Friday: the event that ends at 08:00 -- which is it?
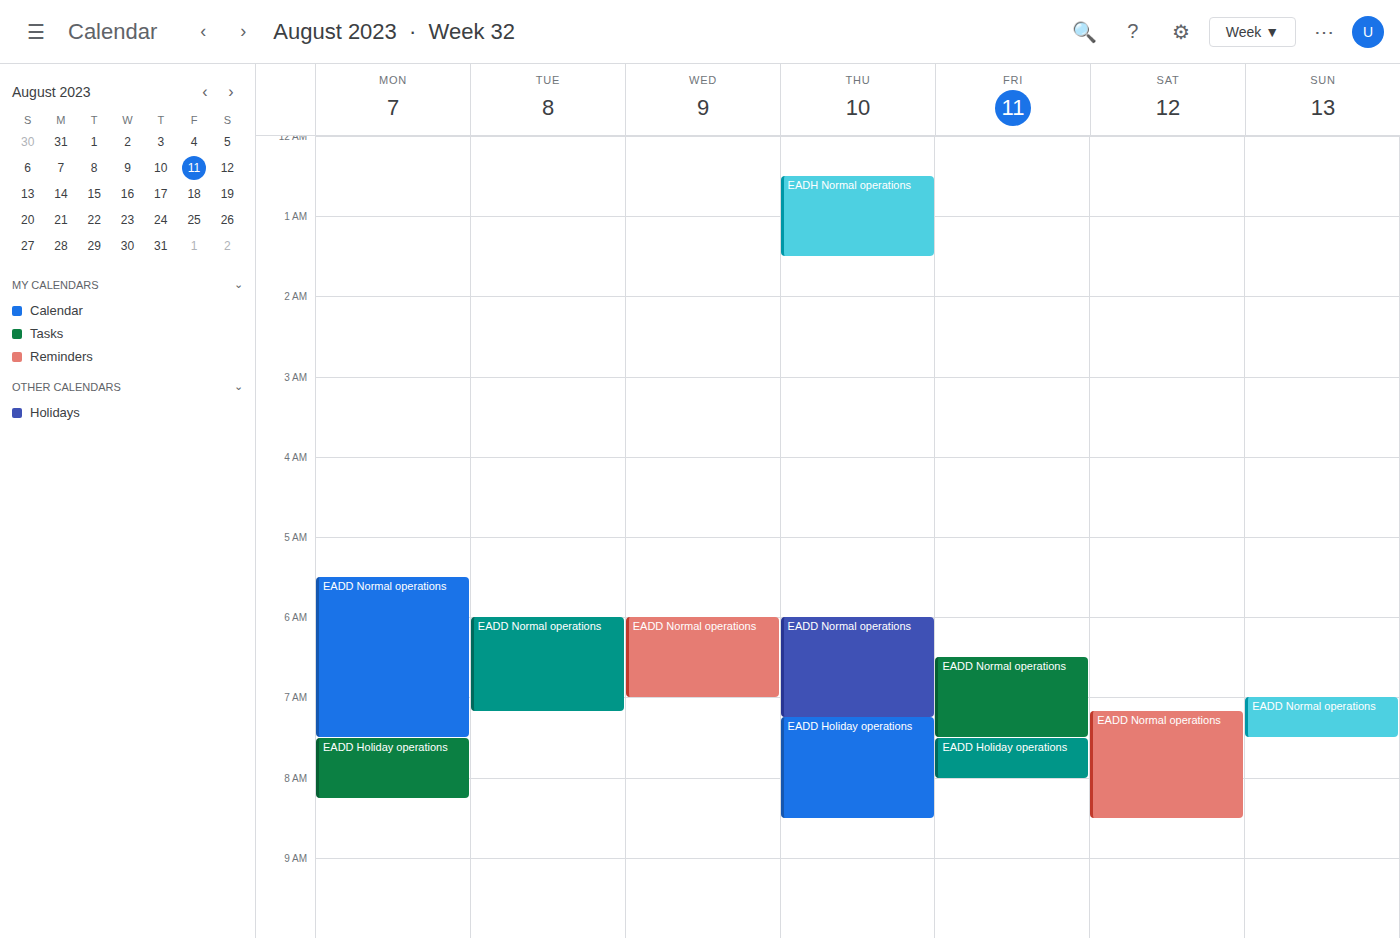
"EADD Holiday operations"